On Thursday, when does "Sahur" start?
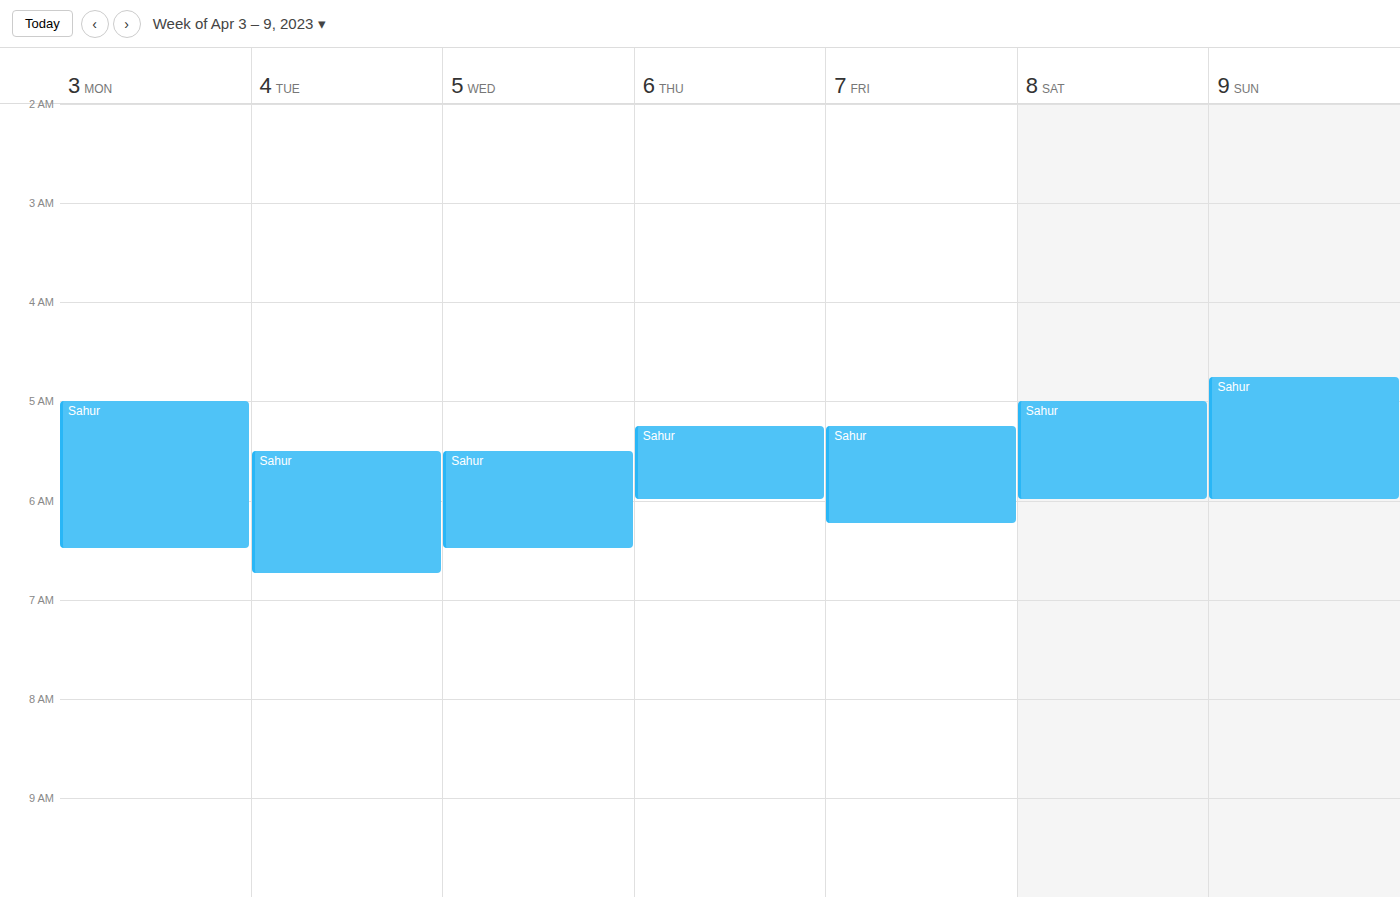
5:15 AM